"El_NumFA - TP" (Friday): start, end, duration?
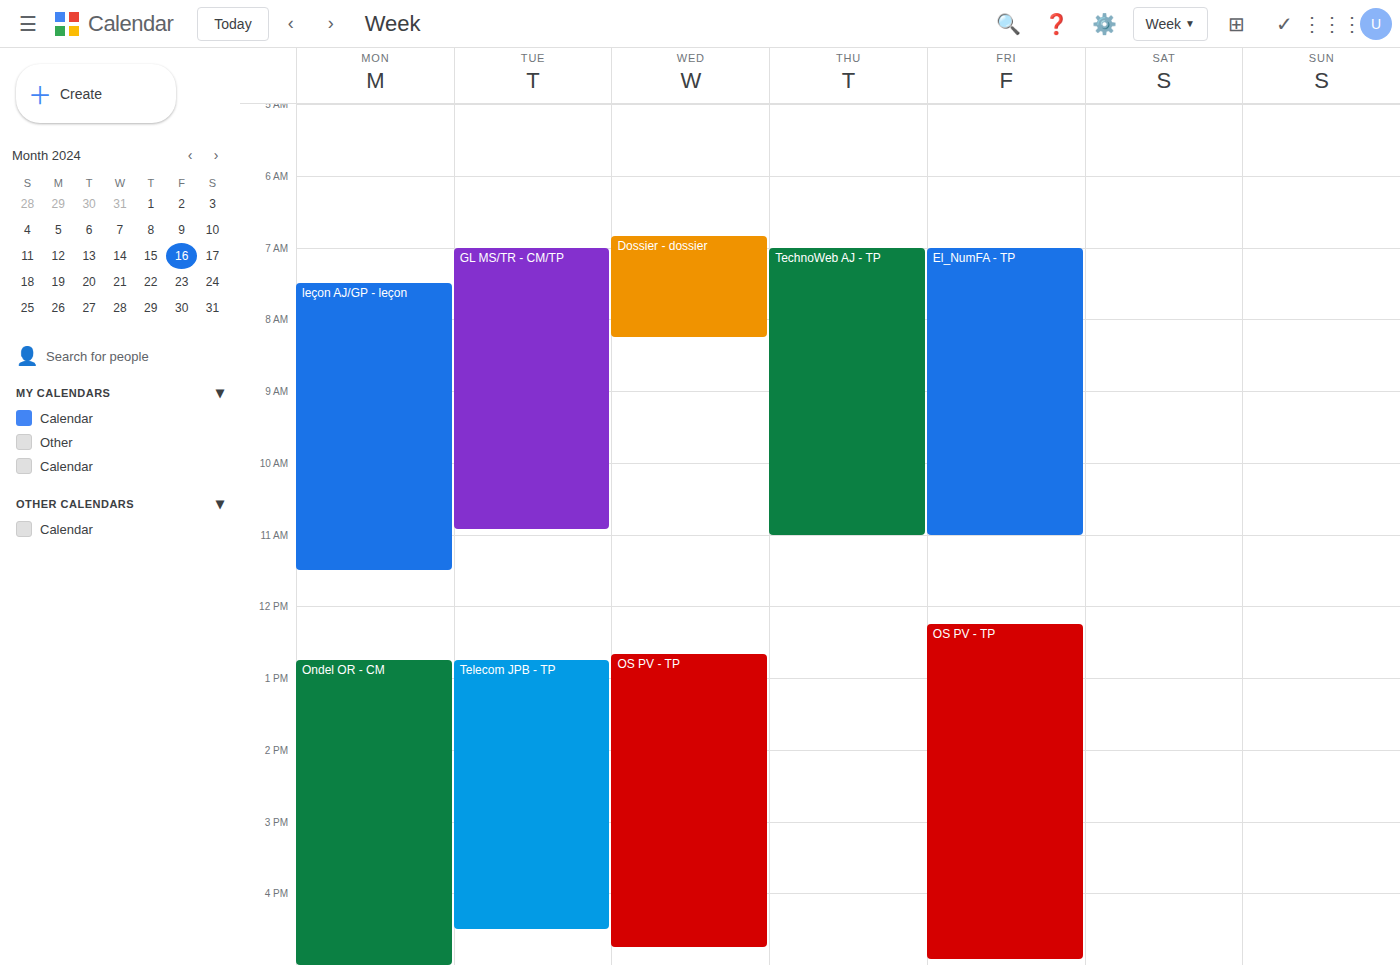
7:00 AM to 11:00 AM, 4 hours